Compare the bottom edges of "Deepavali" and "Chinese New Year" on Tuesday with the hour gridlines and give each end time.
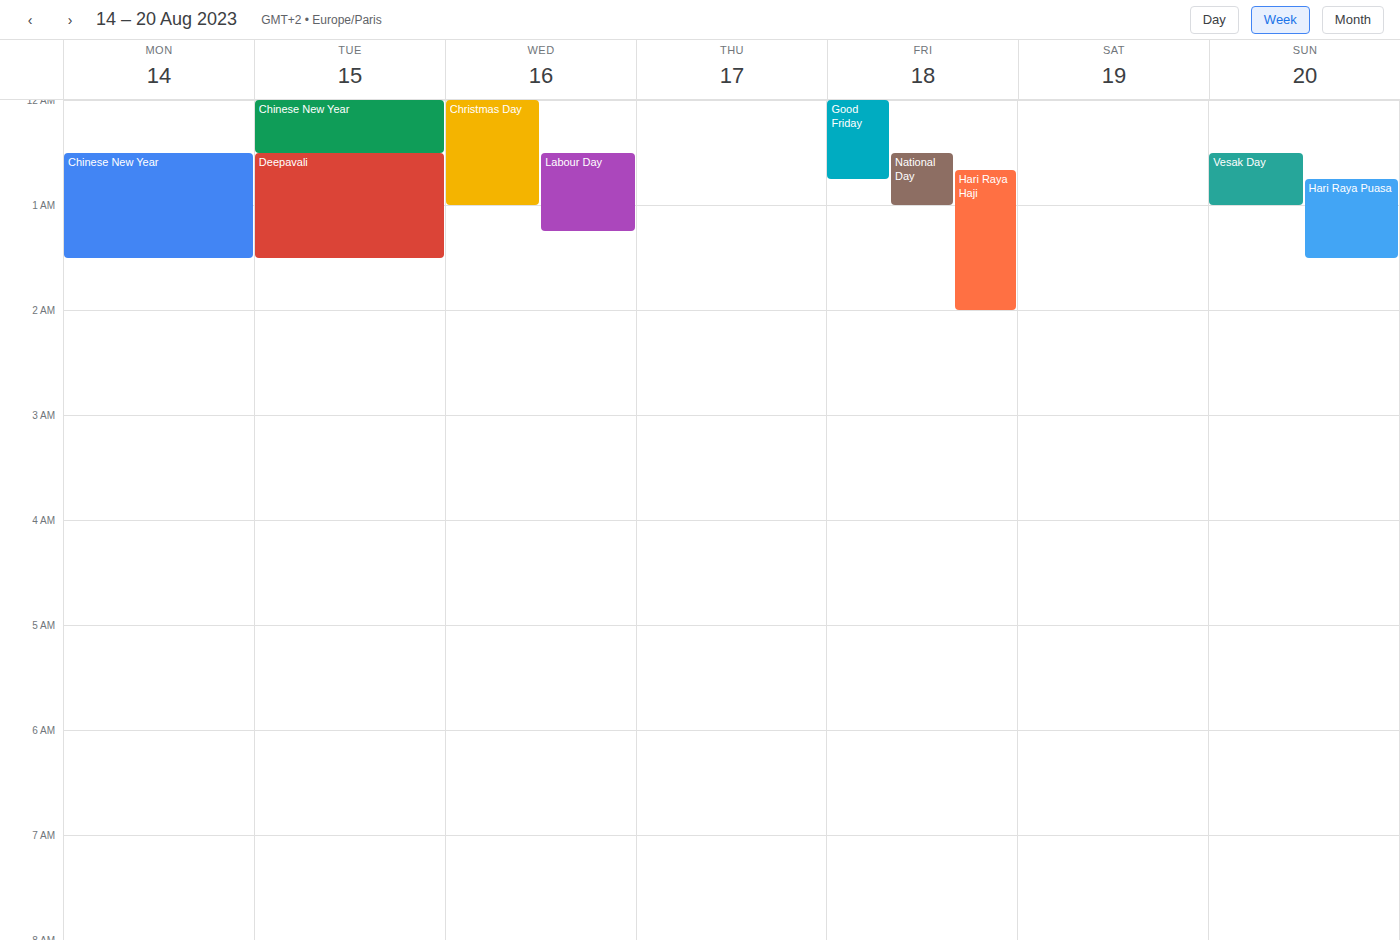
"Deepavali": 1:30 AM, halfway between the 1 AM and 2 AM lines. "Chinese New Year": 12:30 AM, halfway between the 12 AM and 1 AM lines.